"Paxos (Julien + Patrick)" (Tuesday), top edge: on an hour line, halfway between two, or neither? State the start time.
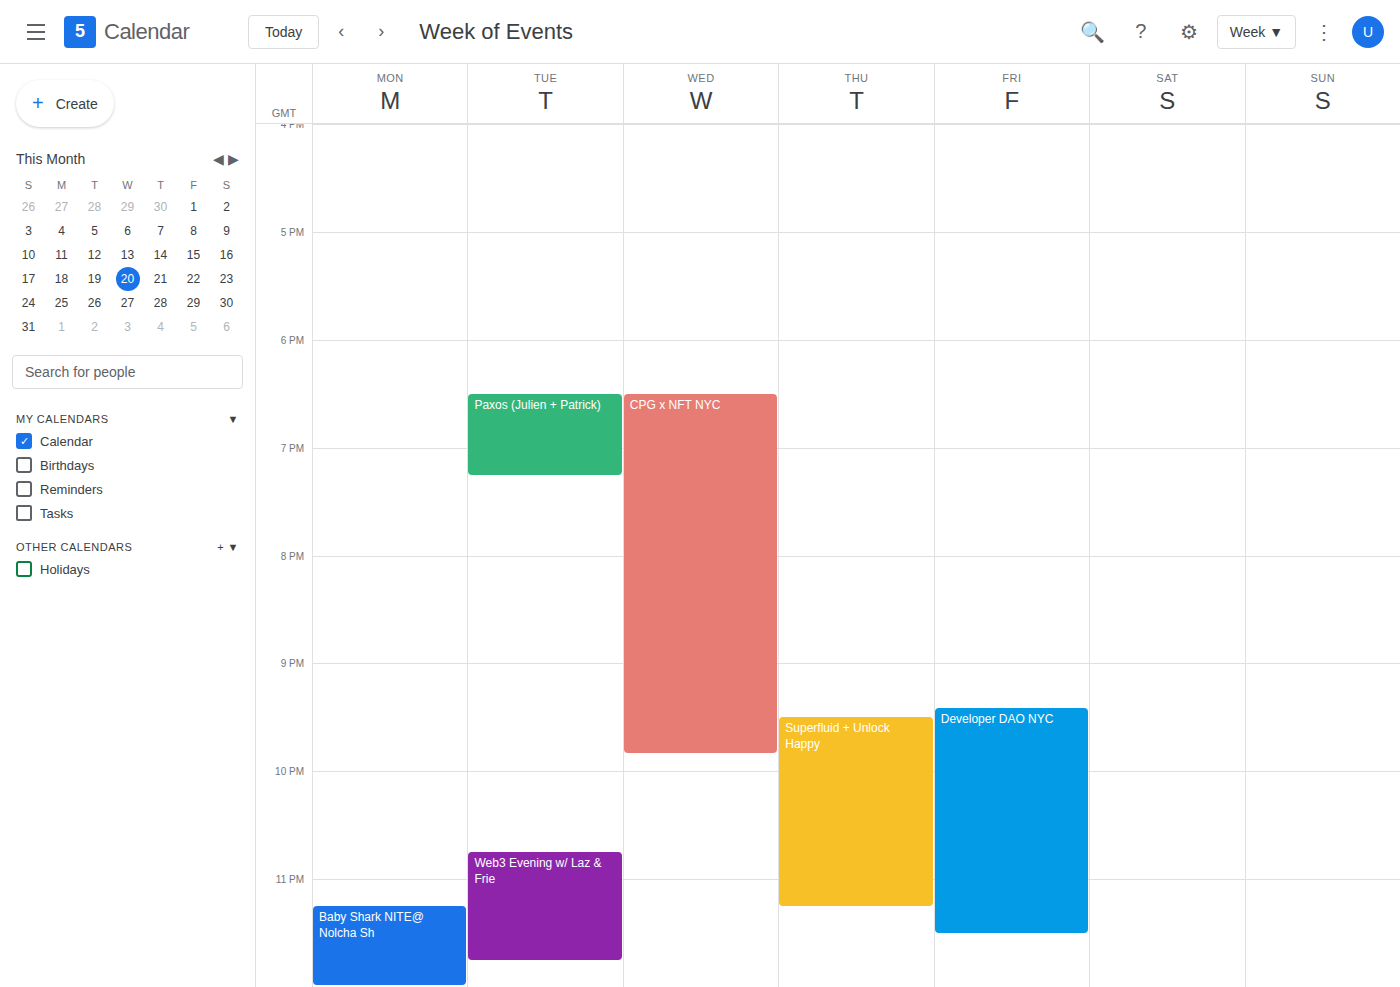
6:30 PM -- halfway between the 6 PM and 7 PM lines.